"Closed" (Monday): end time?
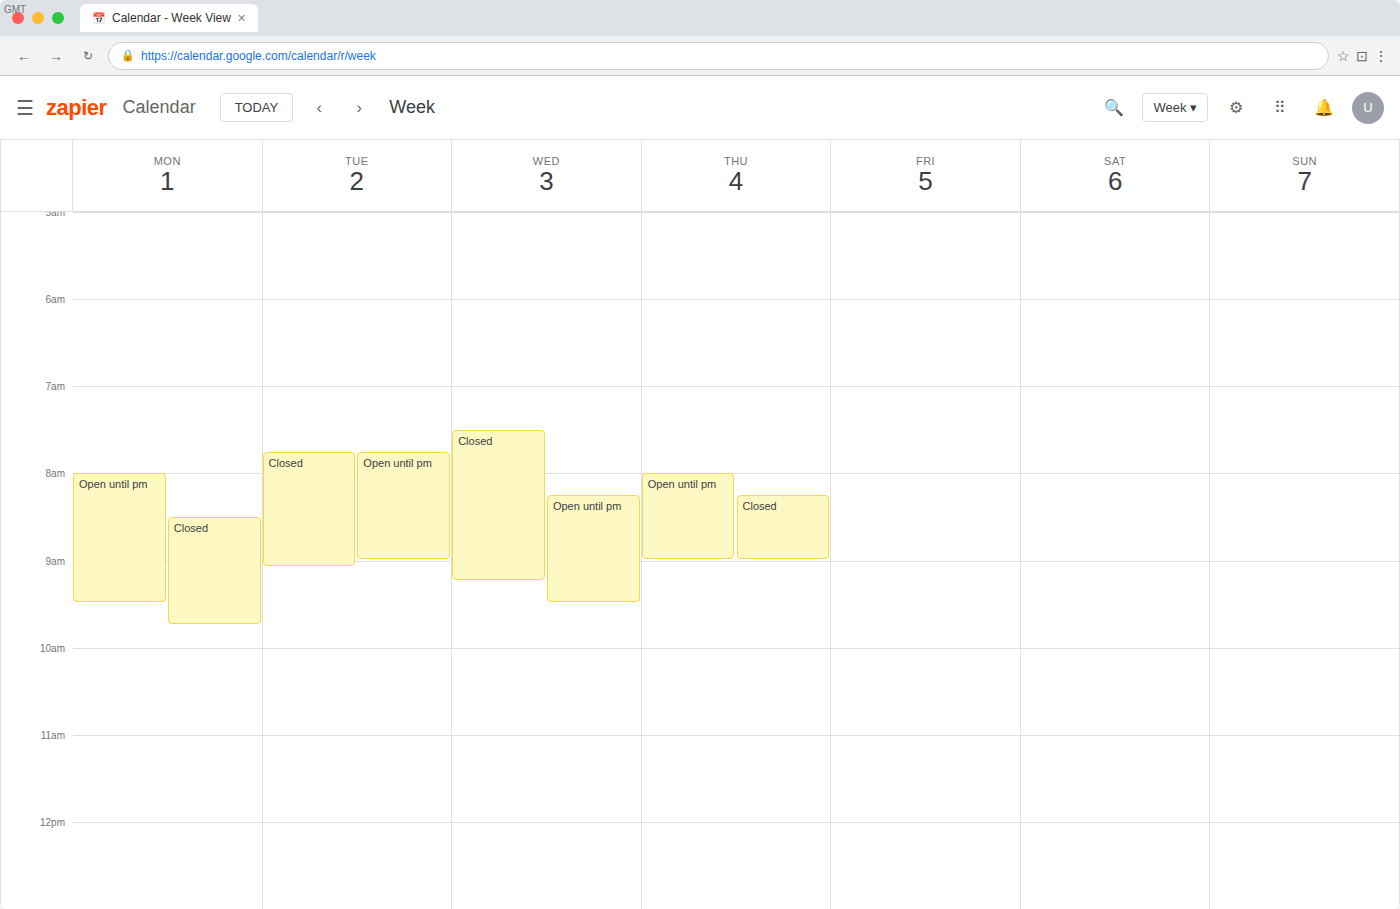
9:45 AM